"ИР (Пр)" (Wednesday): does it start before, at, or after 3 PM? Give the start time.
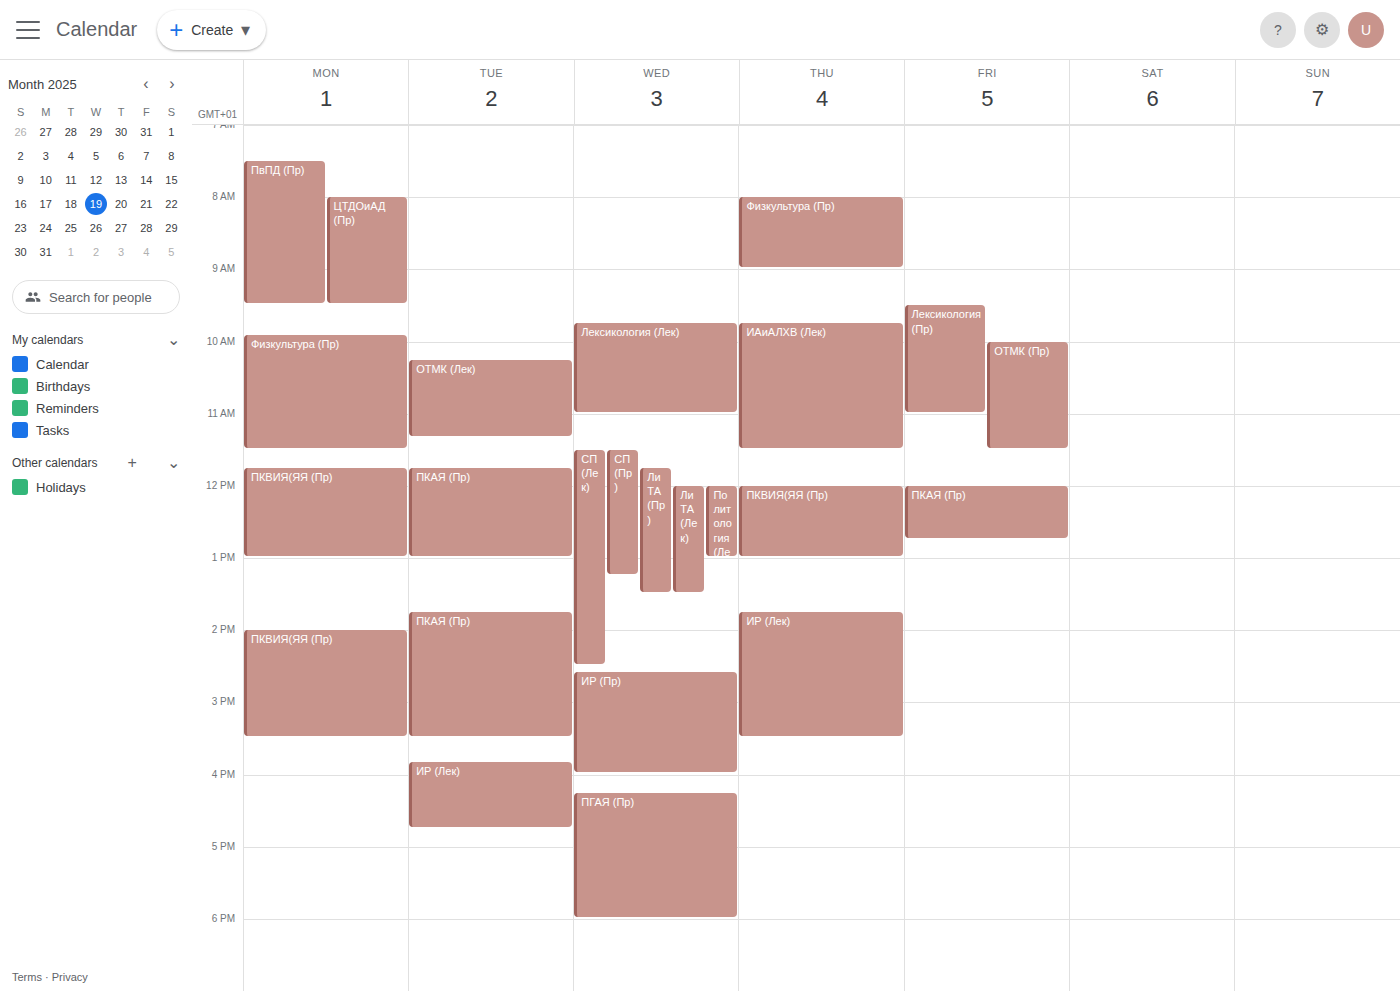
2:35 PM -- before 3 PM, 25 minutes above the 3 PM line.